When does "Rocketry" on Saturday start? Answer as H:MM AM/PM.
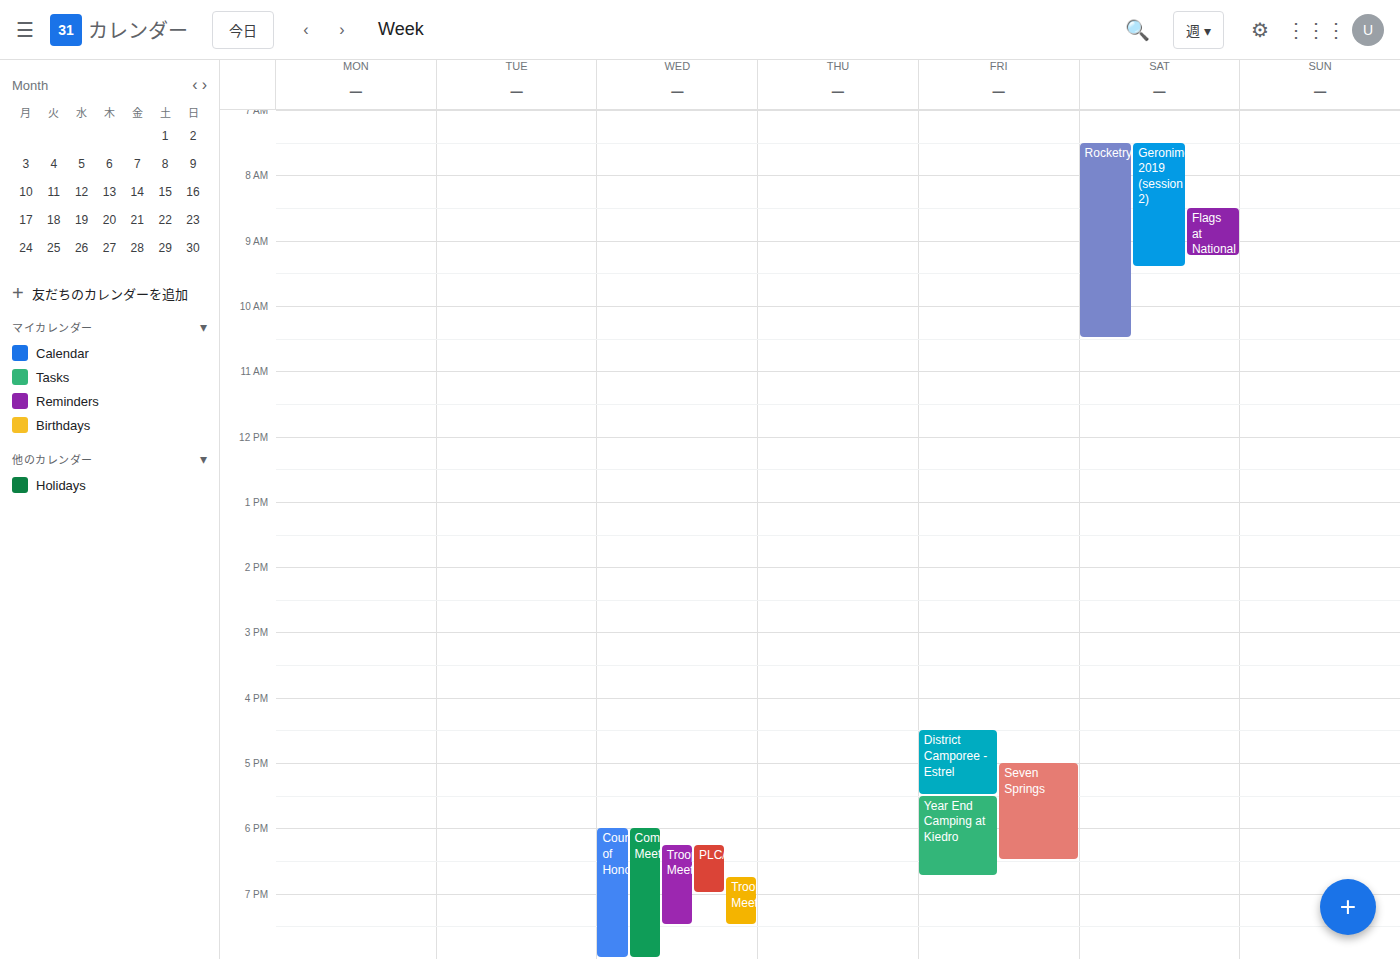
7:30 AM